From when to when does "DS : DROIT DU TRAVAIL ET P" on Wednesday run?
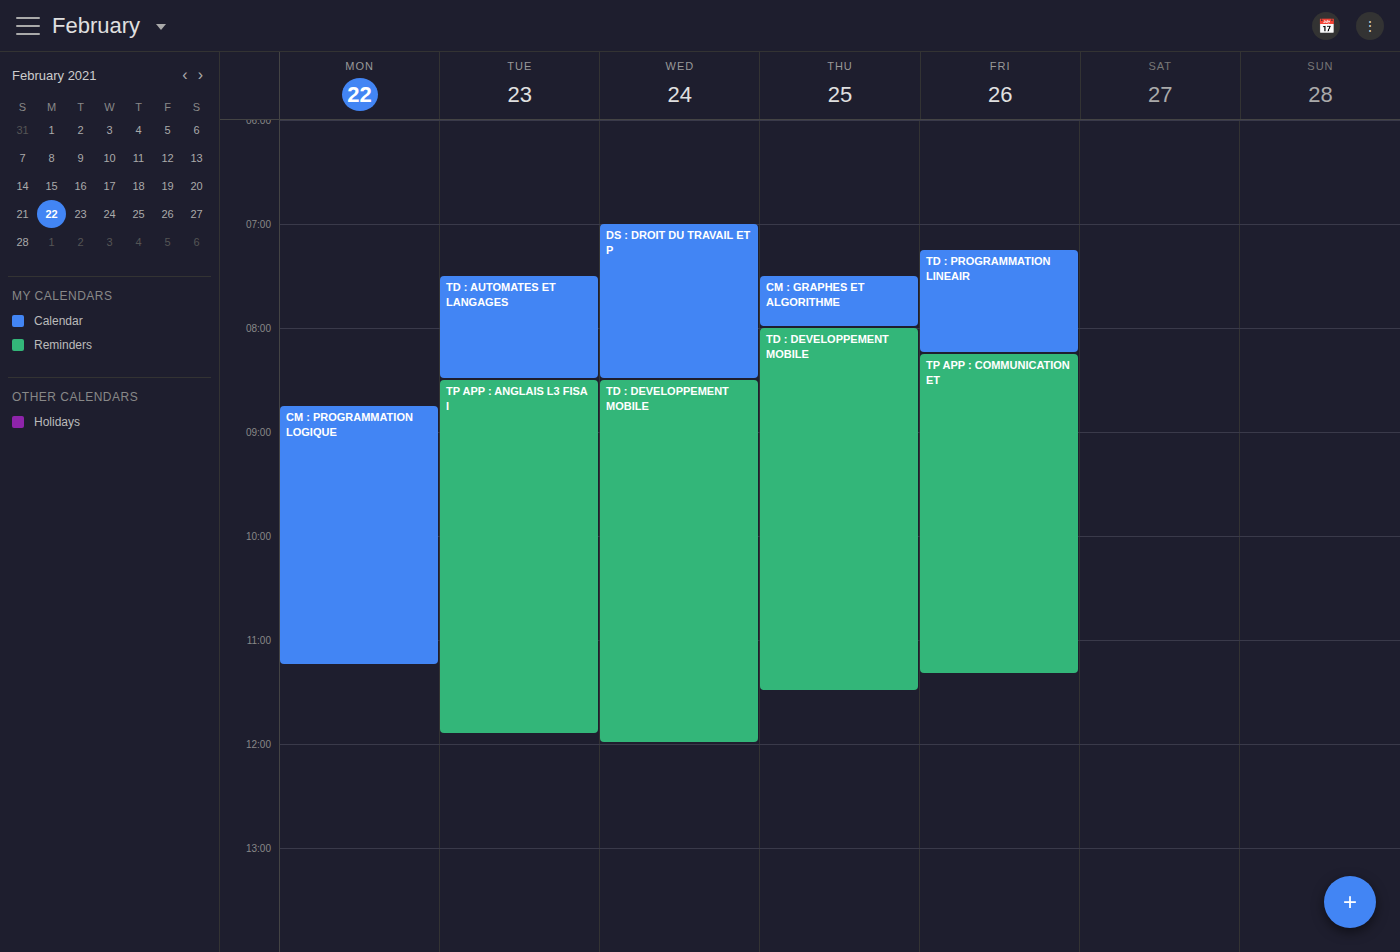
7:00 AM to 8:30 AM